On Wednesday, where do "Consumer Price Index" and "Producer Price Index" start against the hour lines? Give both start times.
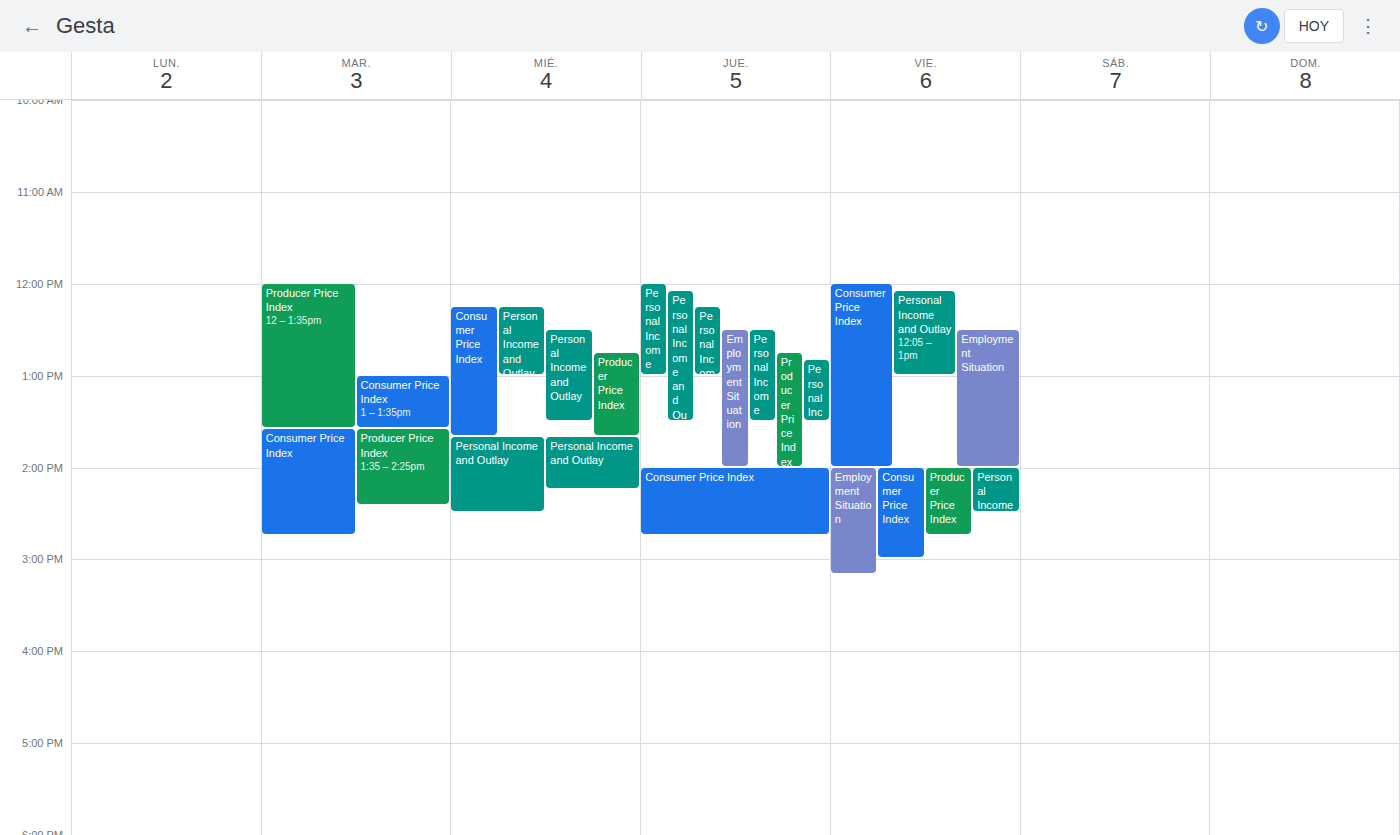
"Consumer Price Index": 12:15 PM, neither: a quarter of the way from the 12 PM line to the 1 PM line. "Producer Price Index": 12:45 PM, neither: three quarters of the way from the 12 PM line to the 1 PM line.